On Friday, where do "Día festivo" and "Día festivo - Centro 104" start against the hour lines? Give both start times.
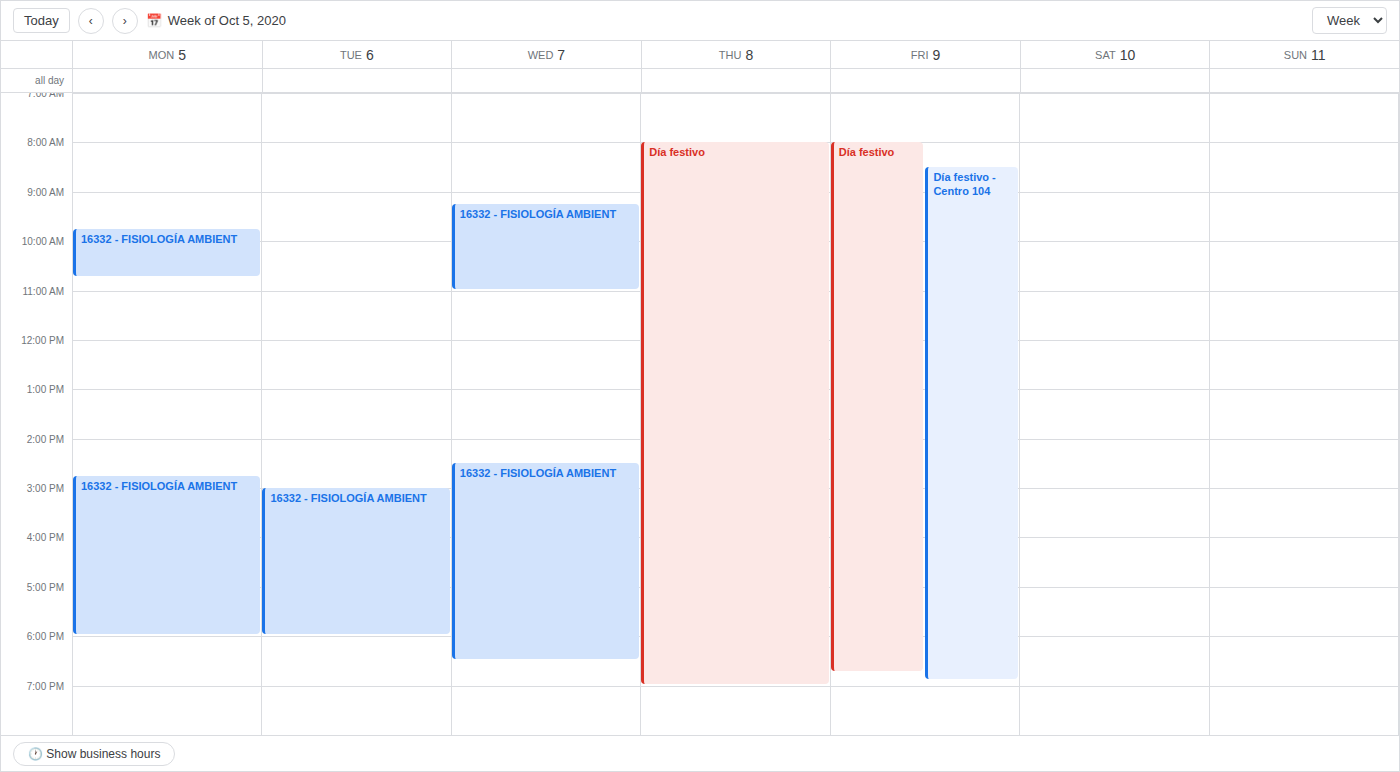
"Día festivo": 8:00 AM, exactly on the 8 AM line. "Día festivo - Centro 104": 8:30 AM, halfway between the 8 AM and 9 AM lines.